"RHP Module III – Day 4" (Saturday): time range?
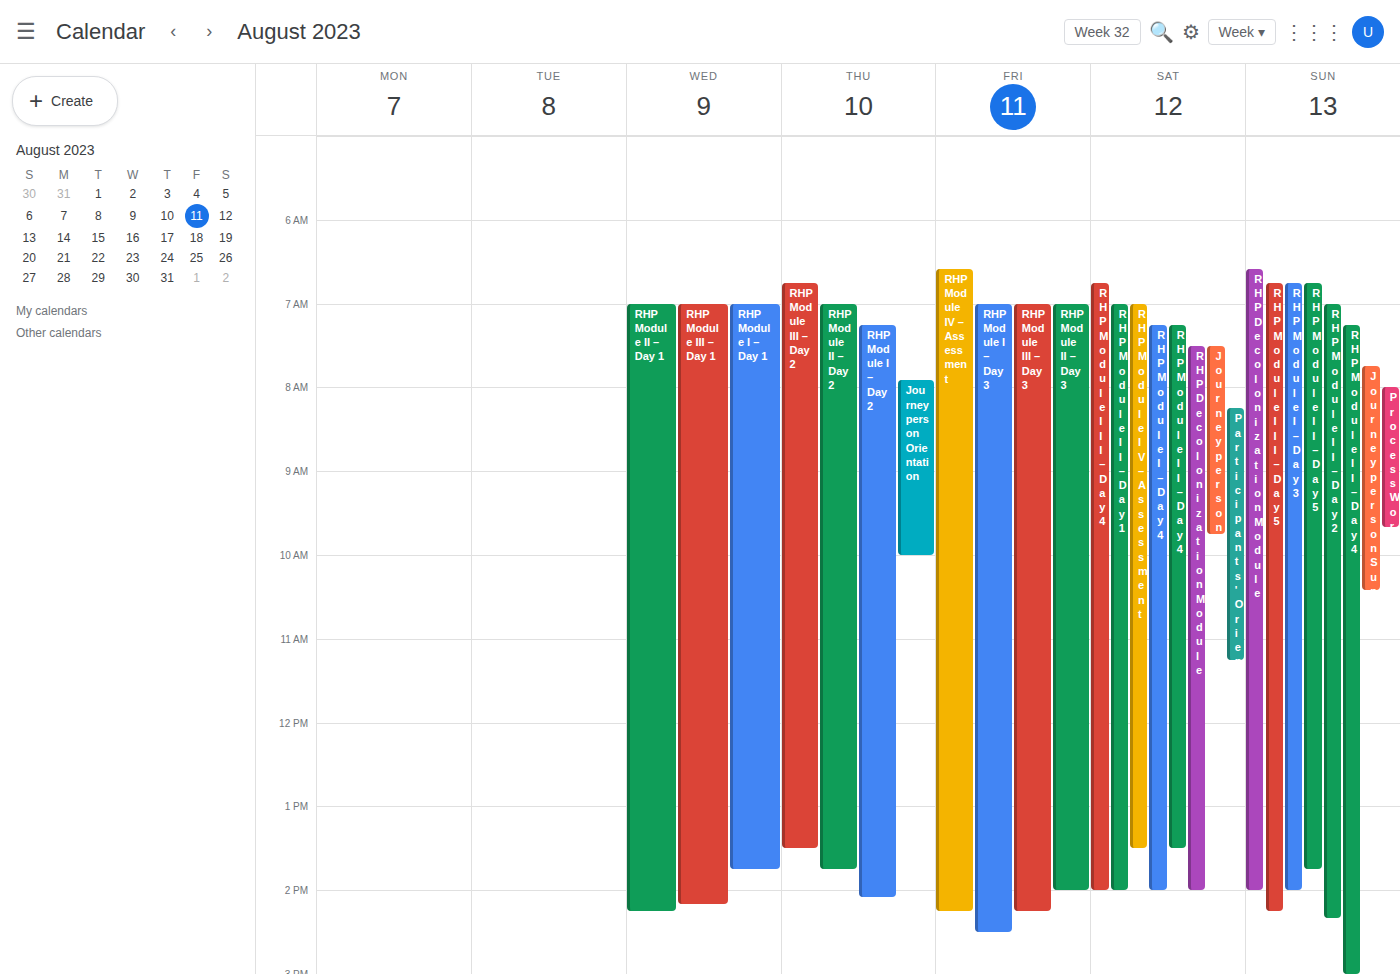
6:45 AM to 2:00 PM